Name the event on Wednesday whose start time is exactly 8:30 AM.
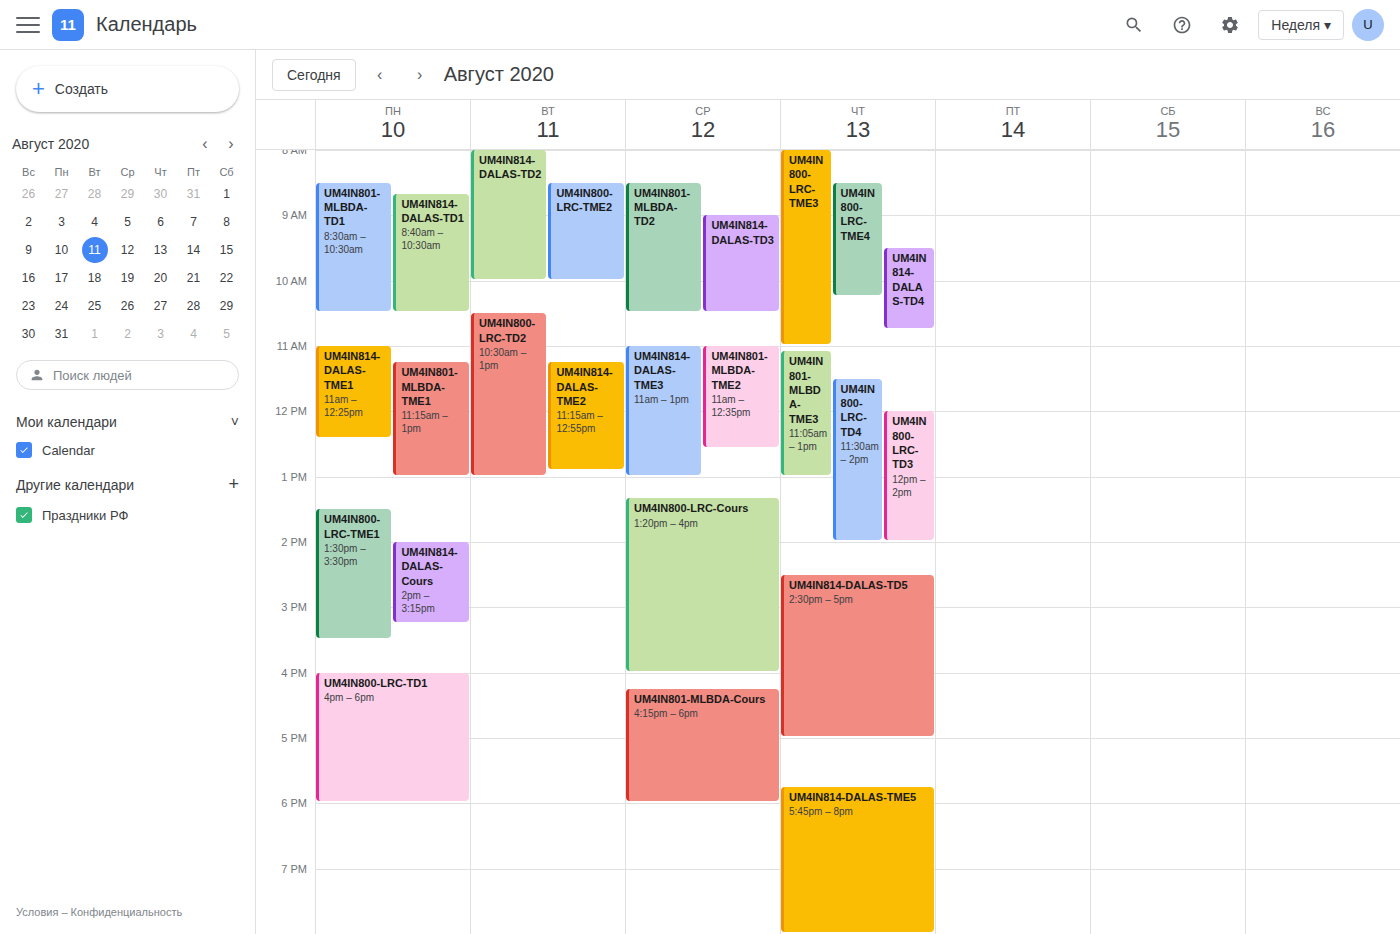
"UM4IN801-MLBDA-TD2"